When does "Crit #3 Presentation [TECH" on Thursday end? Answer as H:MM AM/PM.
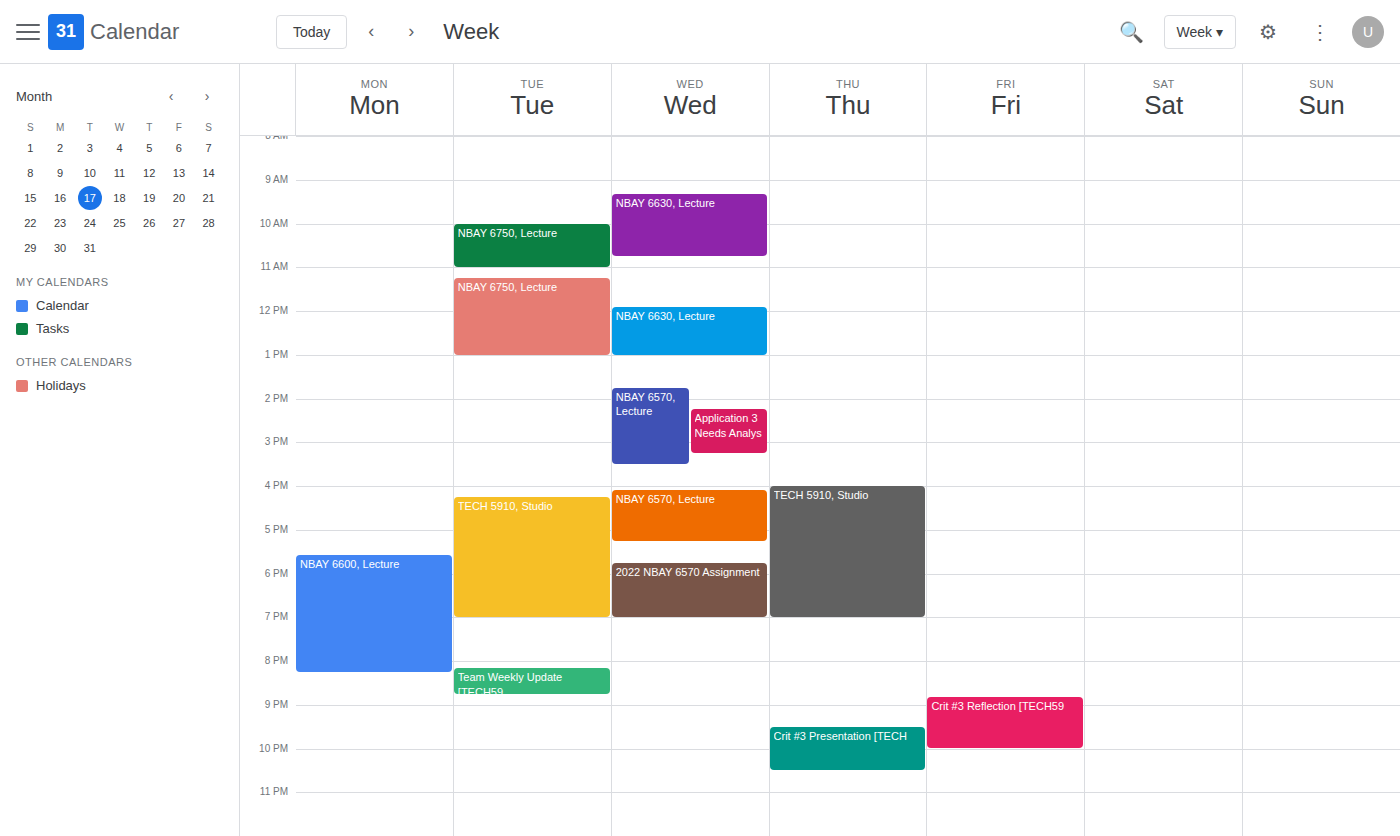
10:30 PM